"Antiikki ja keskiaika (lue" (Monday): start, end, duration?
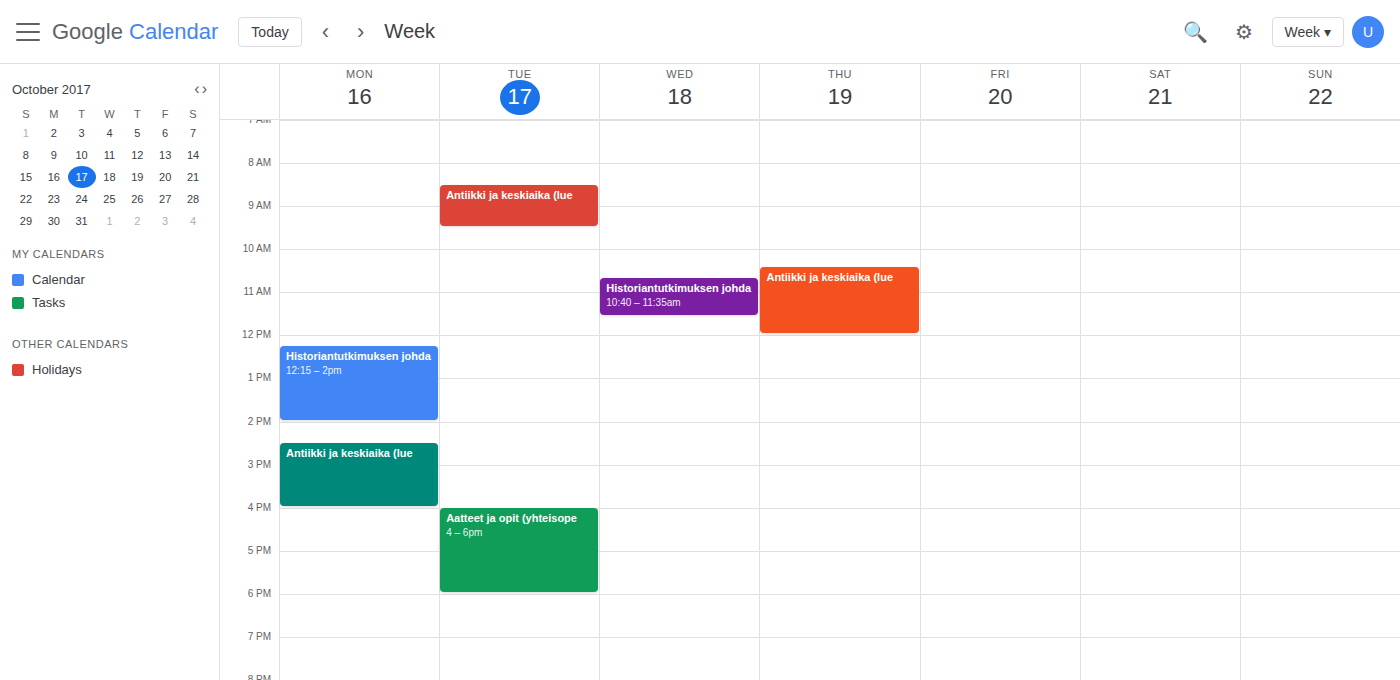
2:30 PM to 4:00 PM, 1 hour 30 minutes